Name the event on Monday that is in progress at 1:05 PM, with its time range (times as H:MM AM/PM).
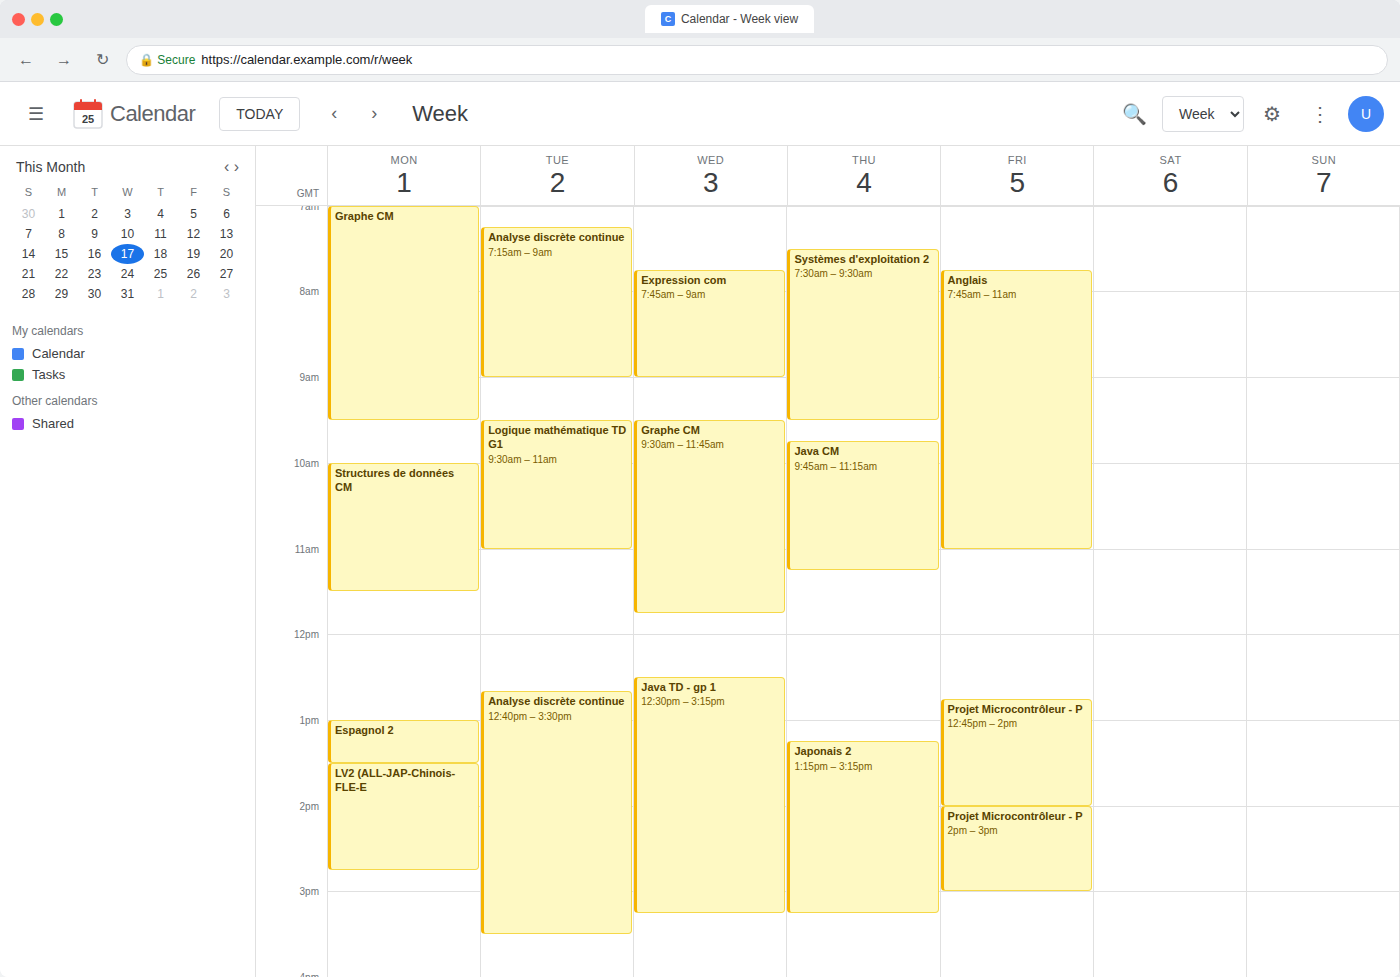
"Espagnol 2", 1:00 PM to 1:30 PM